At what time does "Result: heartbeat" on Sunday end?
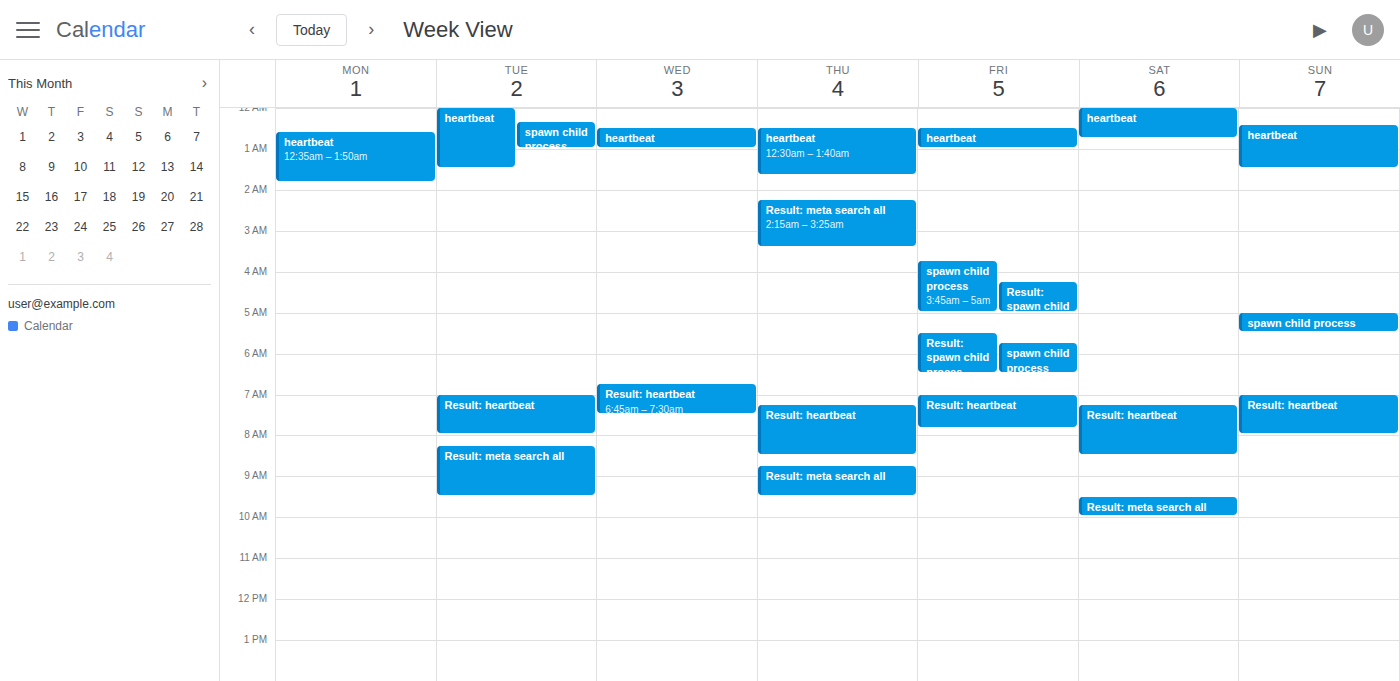
08:00